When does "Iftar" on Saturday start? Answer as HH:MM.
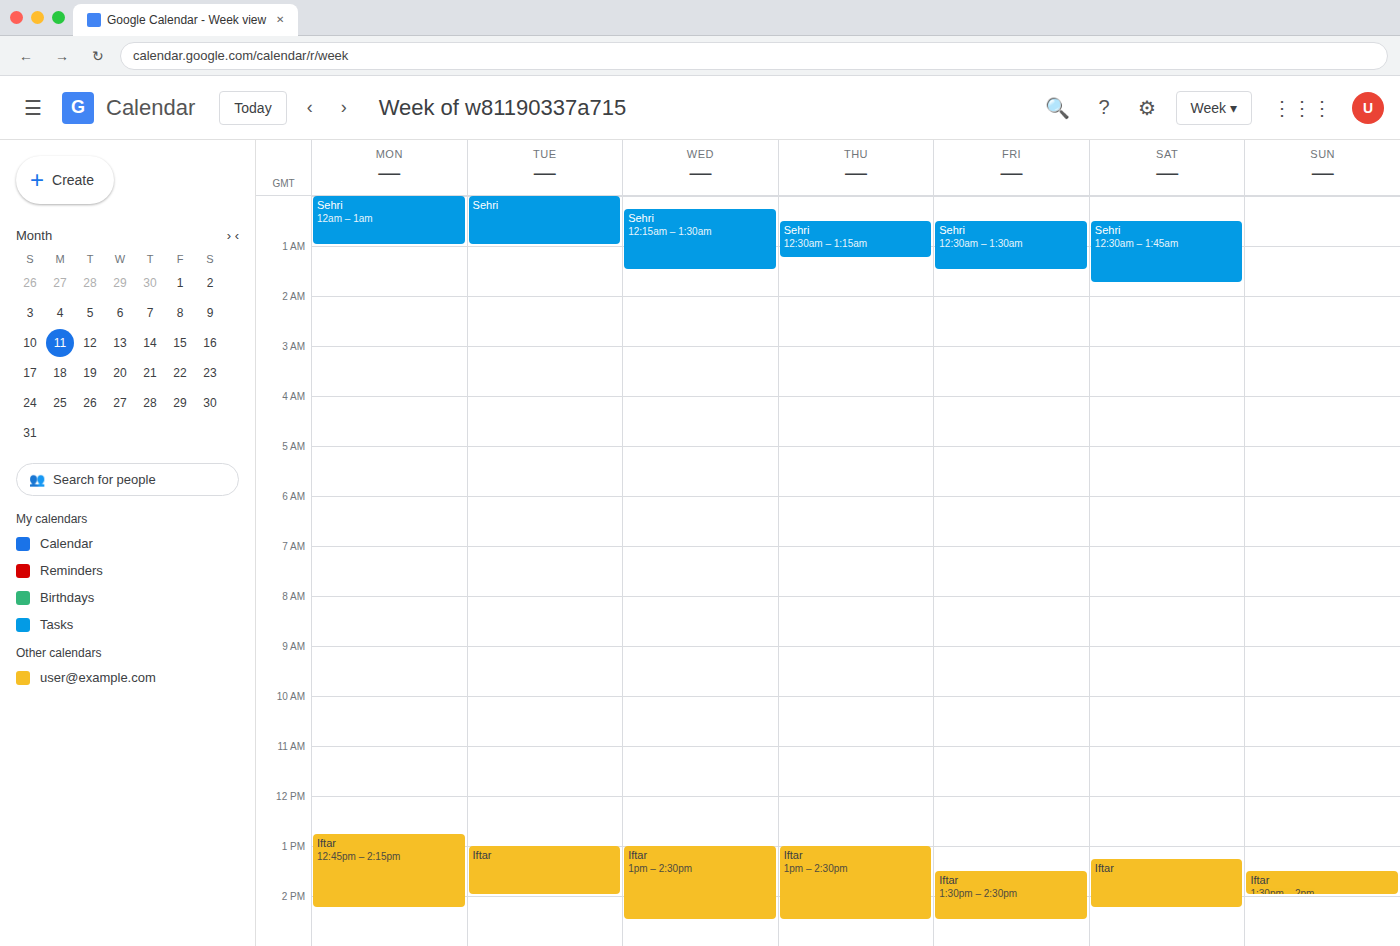
13:15